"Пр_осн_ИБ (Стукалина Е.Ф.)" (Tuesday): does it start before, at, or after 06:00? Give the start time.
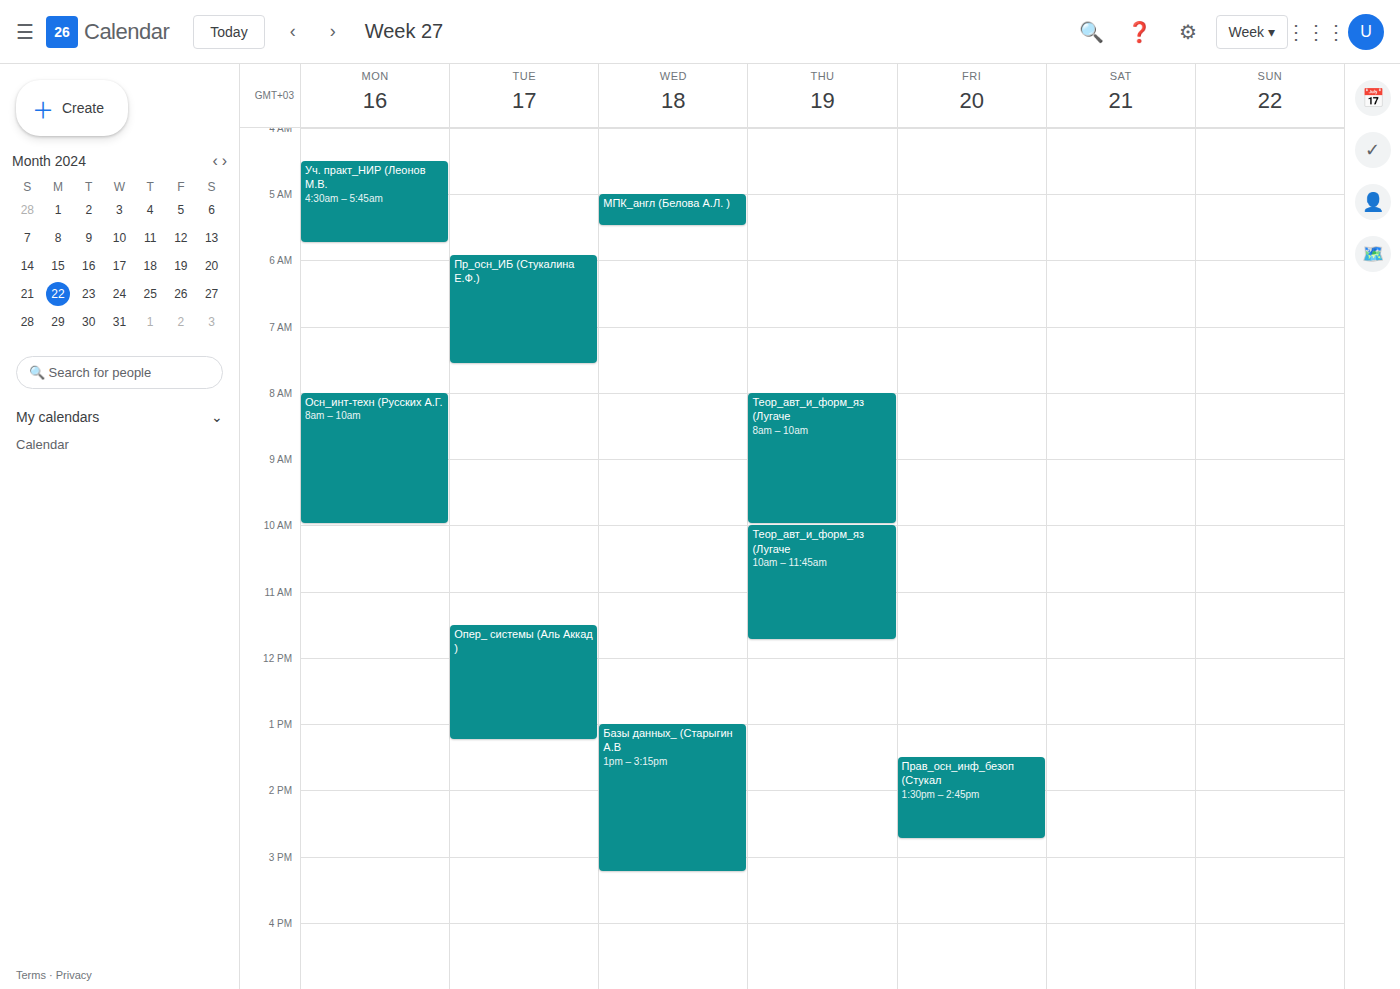
05:55 -- before 06:00, 5 minutes above the 06:00 line.